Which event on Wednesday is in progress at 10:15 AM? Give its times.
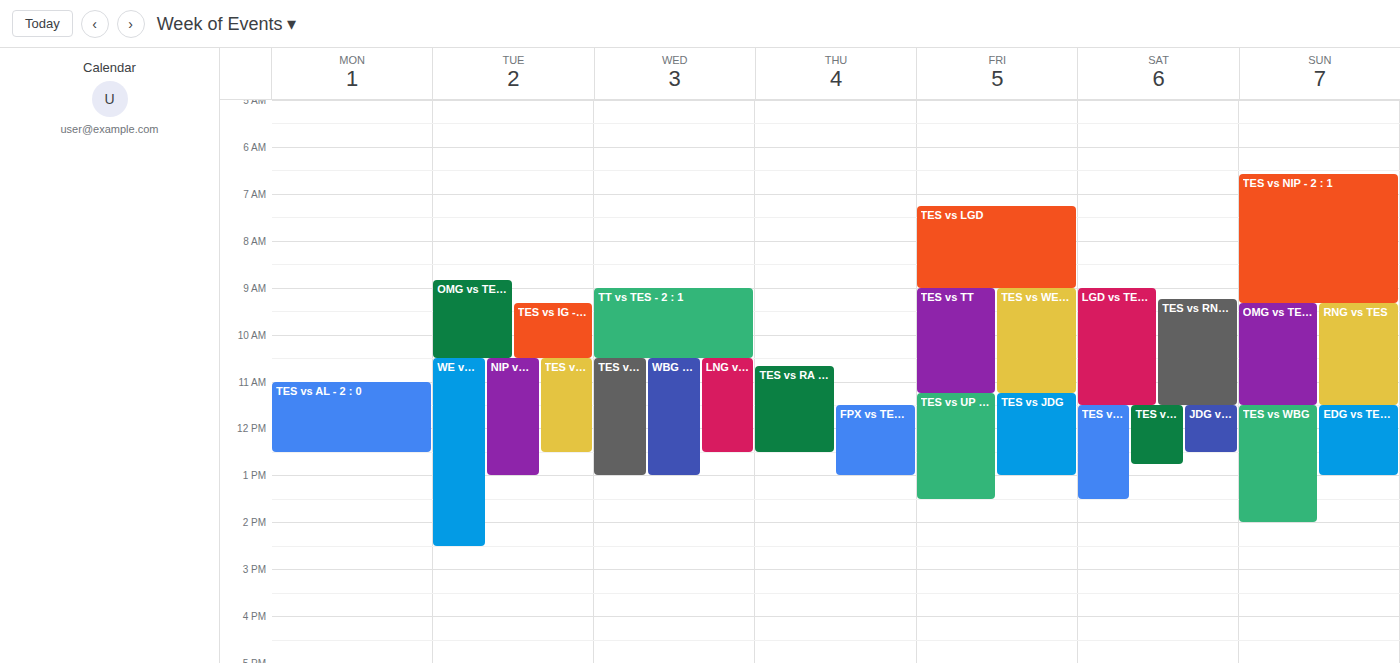
"TT vs TES - 2 : 1", 9:00 AM to 10:30 AM